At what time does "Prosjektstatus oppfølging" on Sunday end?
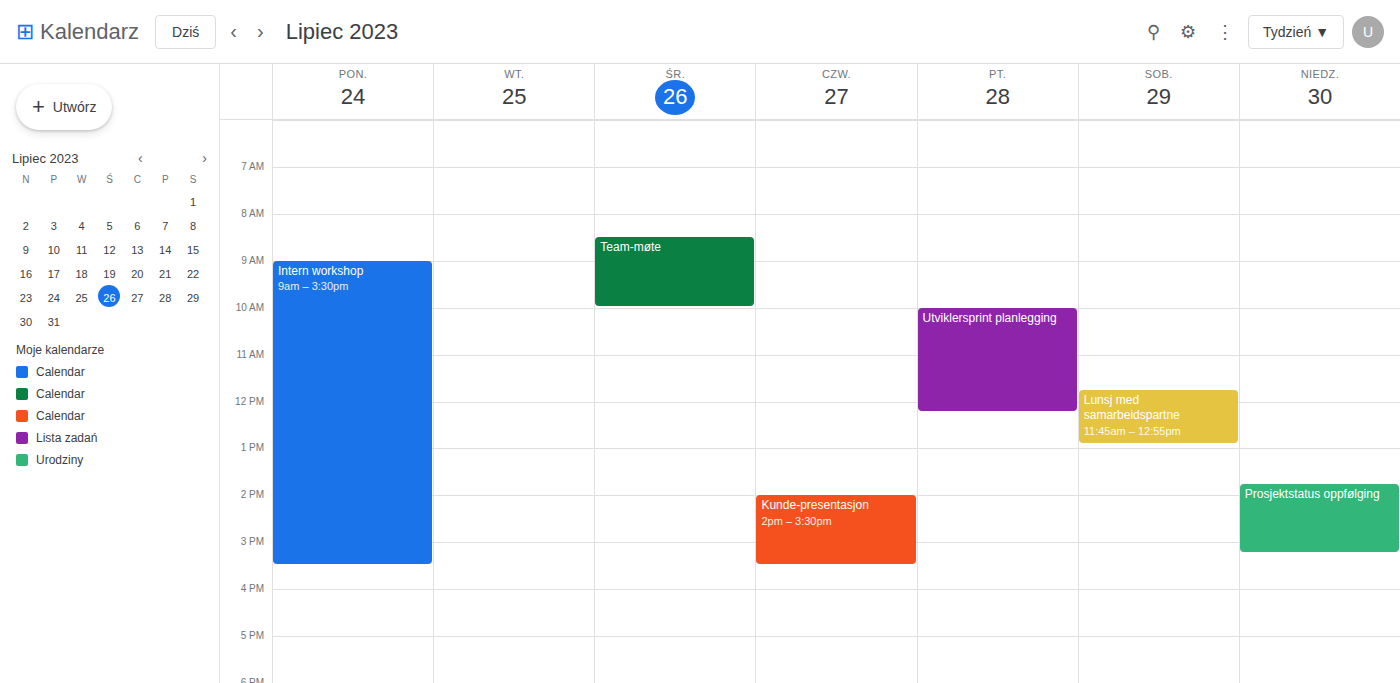
15:15